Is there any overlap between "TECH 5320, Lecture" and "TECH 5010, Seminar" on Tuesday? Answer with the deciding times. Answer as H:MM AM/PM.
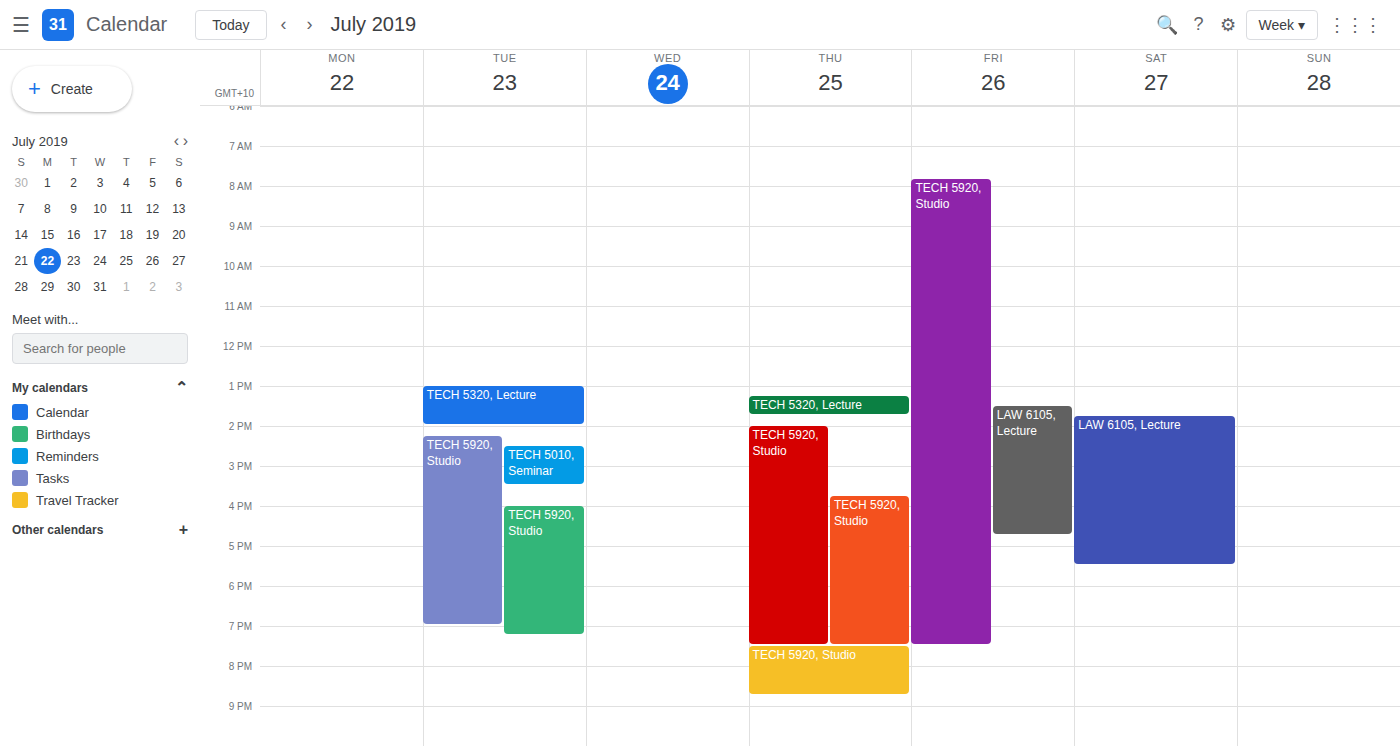
"TECH 5320, Lecture" ends at 2:00 PM and "TECH 5010, Seminar" starts at 2:30 PM -- no overlap.